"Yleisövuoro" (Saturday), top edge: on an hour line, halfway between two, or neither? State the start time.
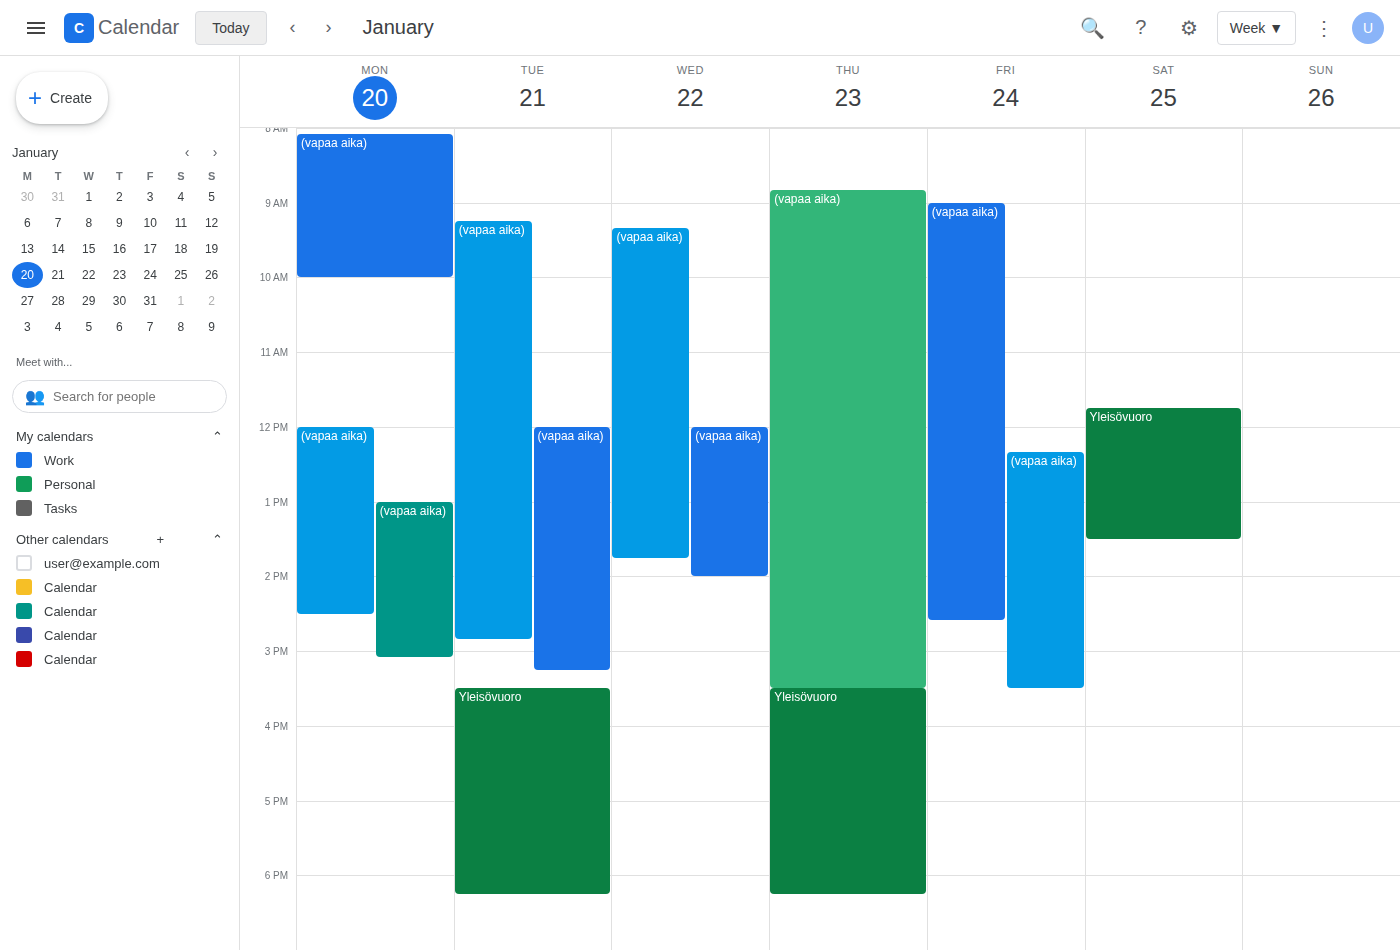
11:45 AM -- neither: three quarters of the way from the 11 AM line to the 12 PM line.